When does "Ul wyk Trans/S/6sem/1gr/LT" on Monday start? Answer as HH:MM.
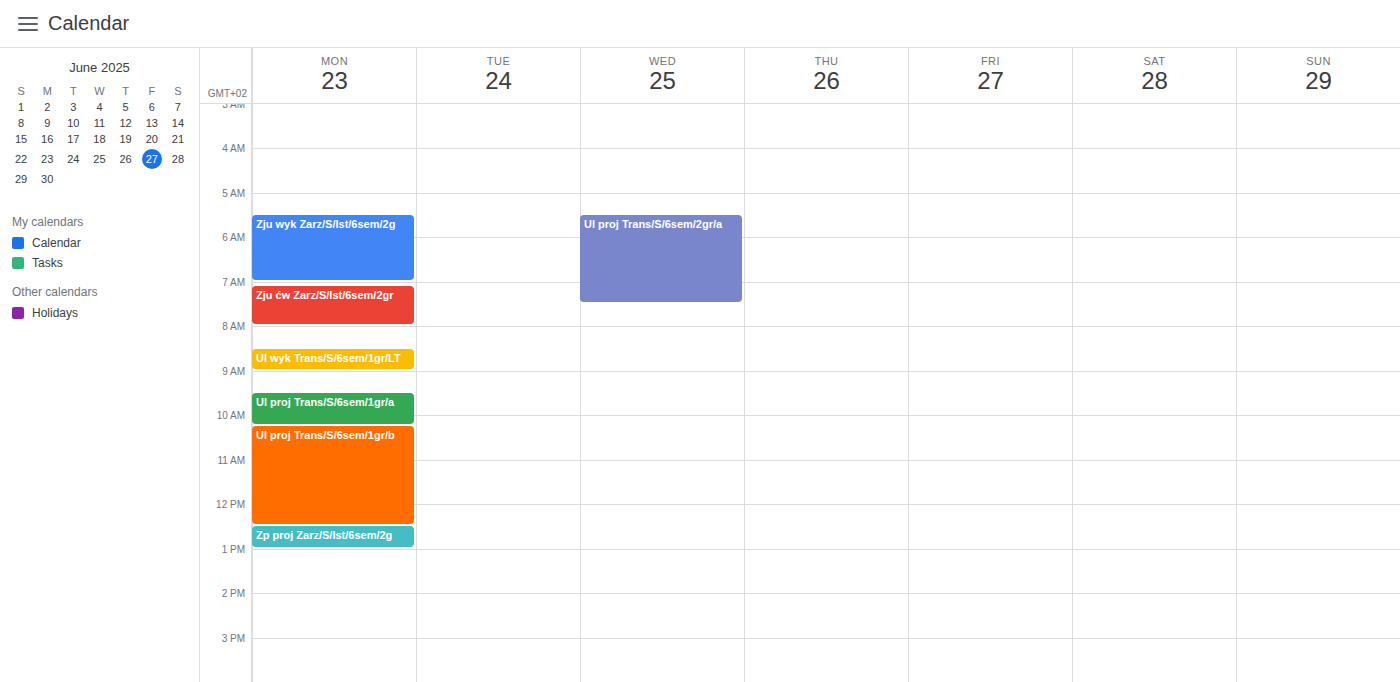
08:30